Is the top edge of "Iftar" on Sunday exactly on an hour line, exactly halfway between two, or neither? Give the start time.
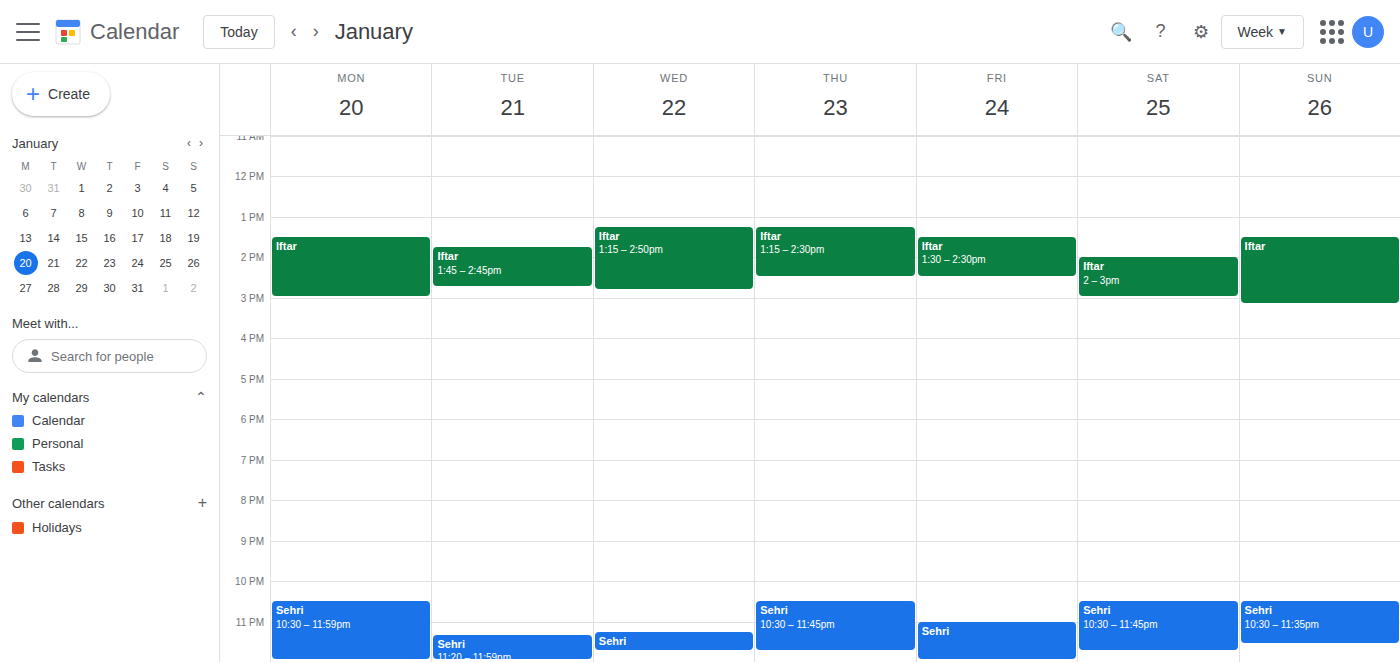
1:30 PM -- halfway between the 1 PM and 2 PM lines.